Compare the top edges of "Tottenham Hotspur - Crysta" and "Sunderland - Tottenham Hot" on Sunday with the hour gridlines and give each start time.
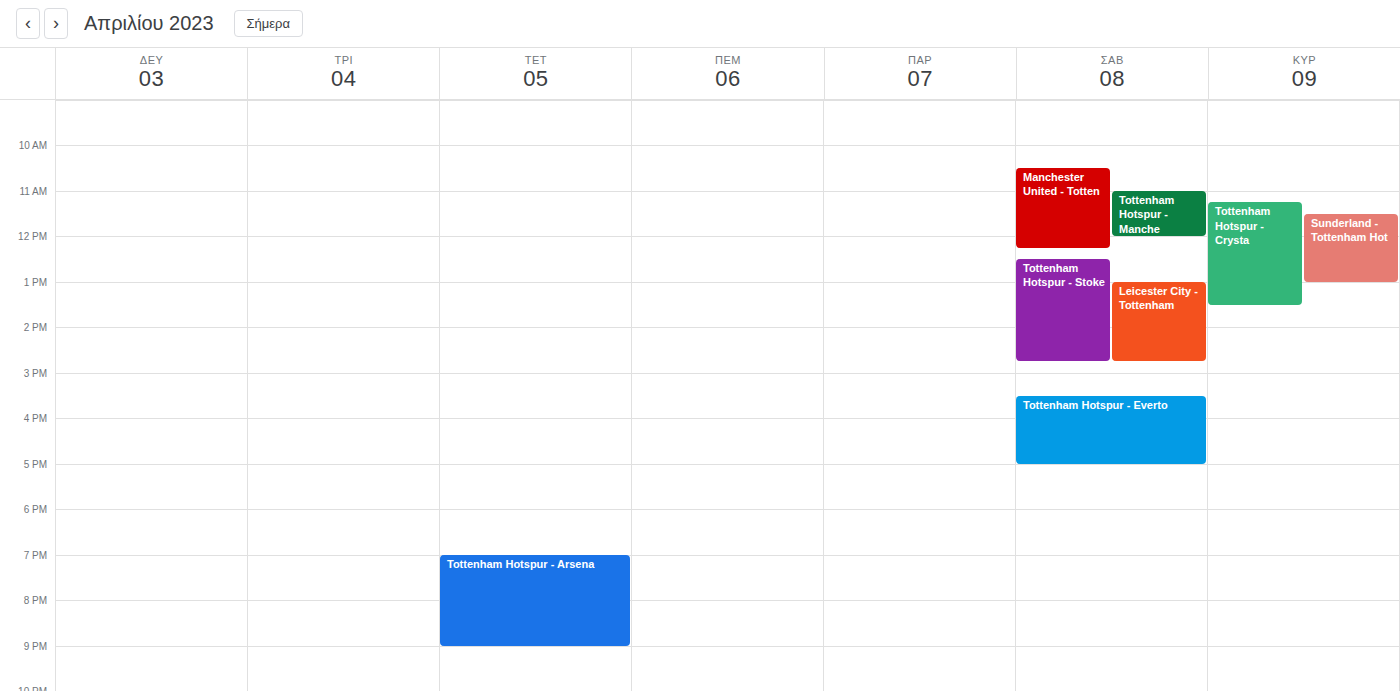
"Tottenham Hotspur - Crysta": 11:15 AM, neither: a quarter of the way from the 11 AM line to the 12 PM line. "Sunderland - Tottenham Hot": 11:30 AM, halfway between the 11 AM and 12 PM lines.